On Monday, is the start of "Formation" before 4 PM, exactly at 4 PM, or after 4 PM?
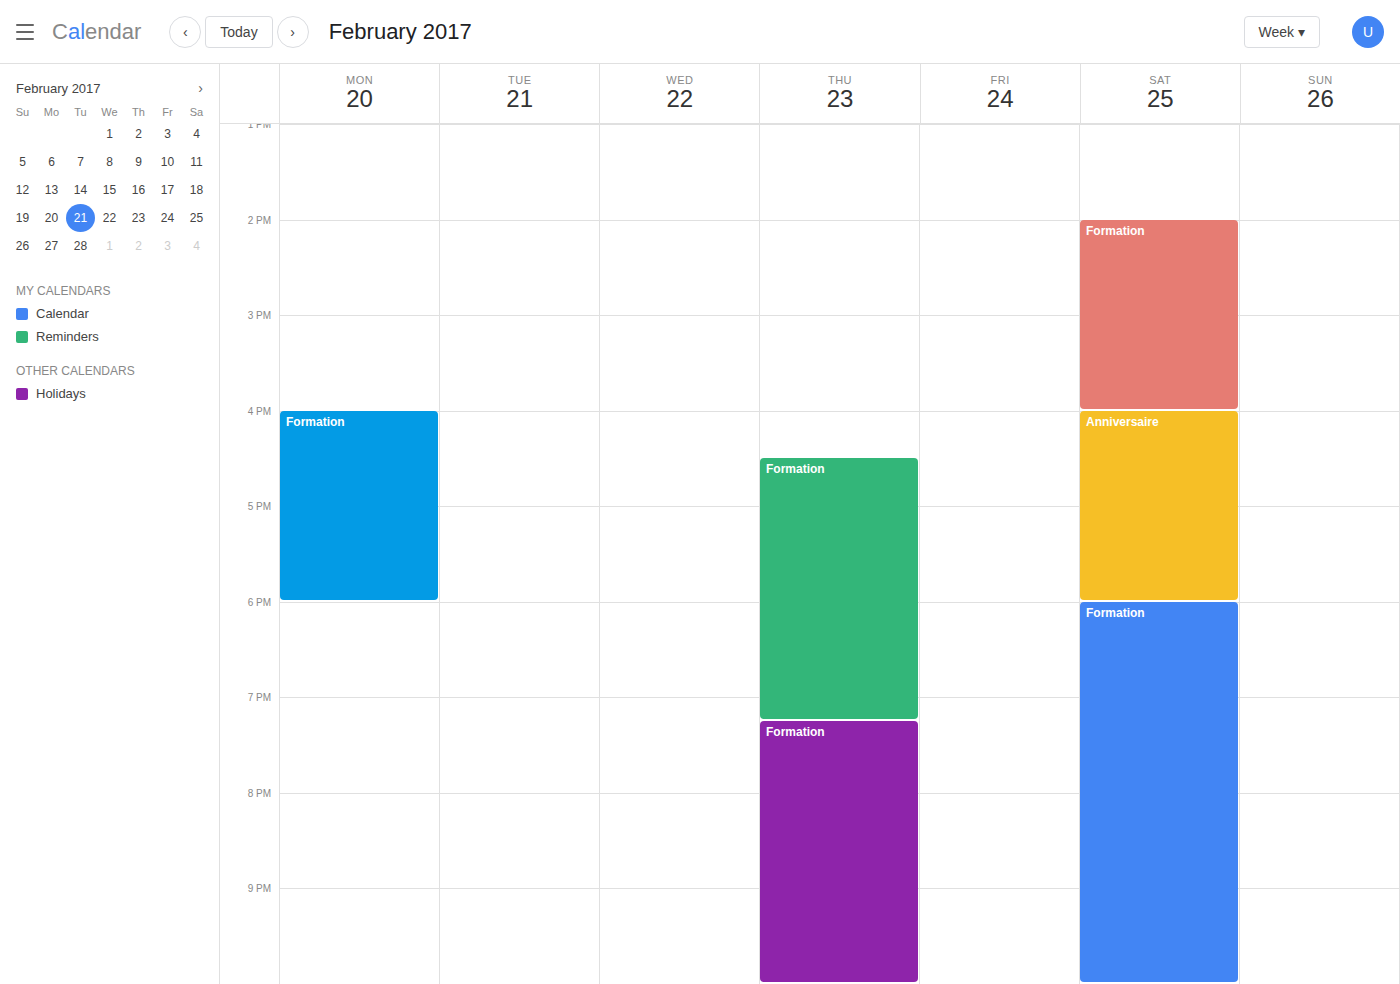
4:00 PM -- exactly at 4 PM, on the 4 PM line.